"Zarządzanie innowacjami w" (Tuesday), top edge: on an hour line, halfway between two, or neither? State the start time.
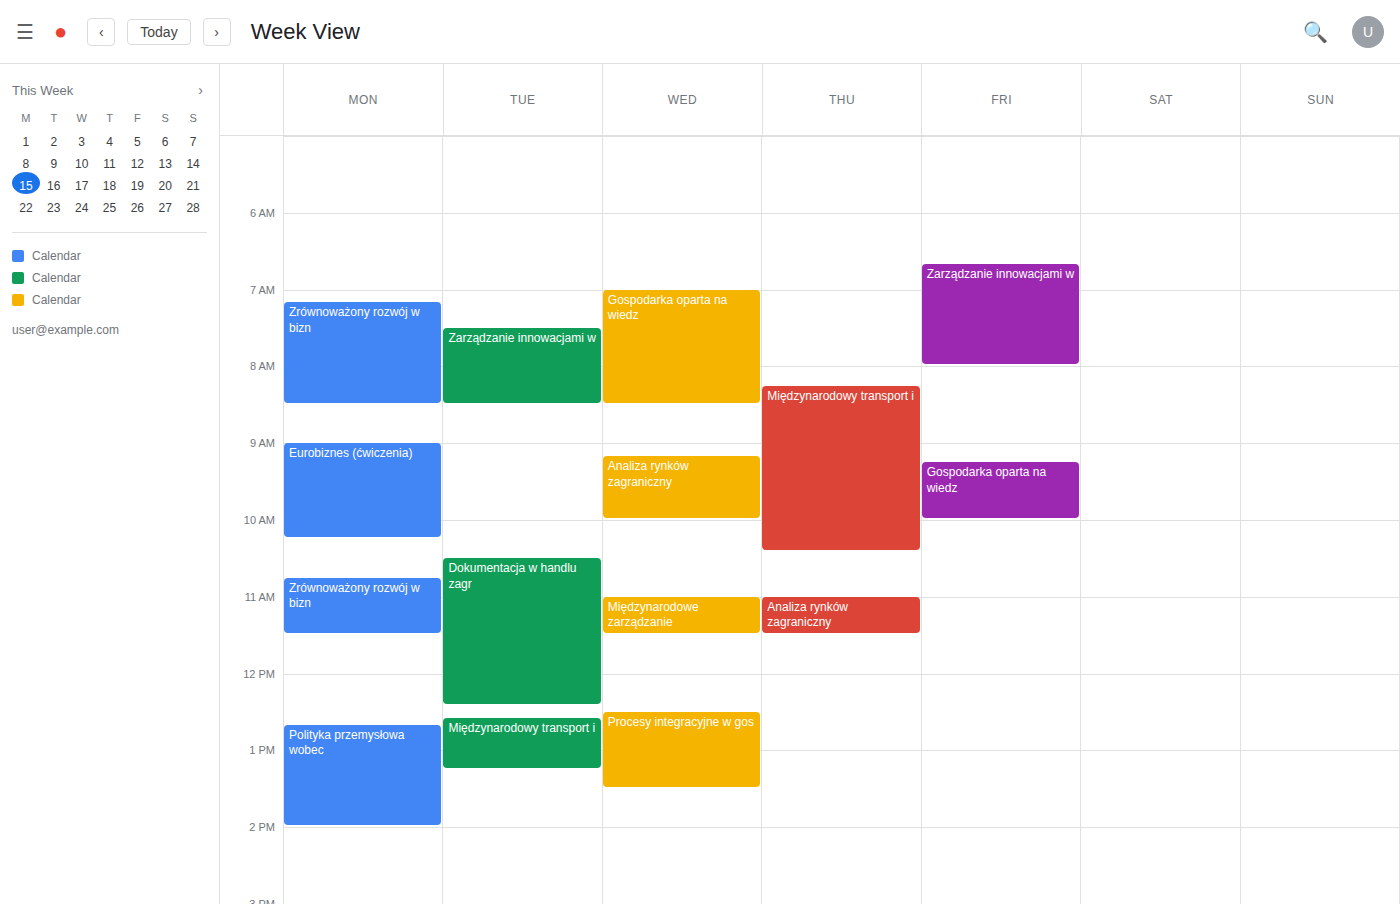
7:30 AM -- halfway between the 7 AM and 8 AM lines.